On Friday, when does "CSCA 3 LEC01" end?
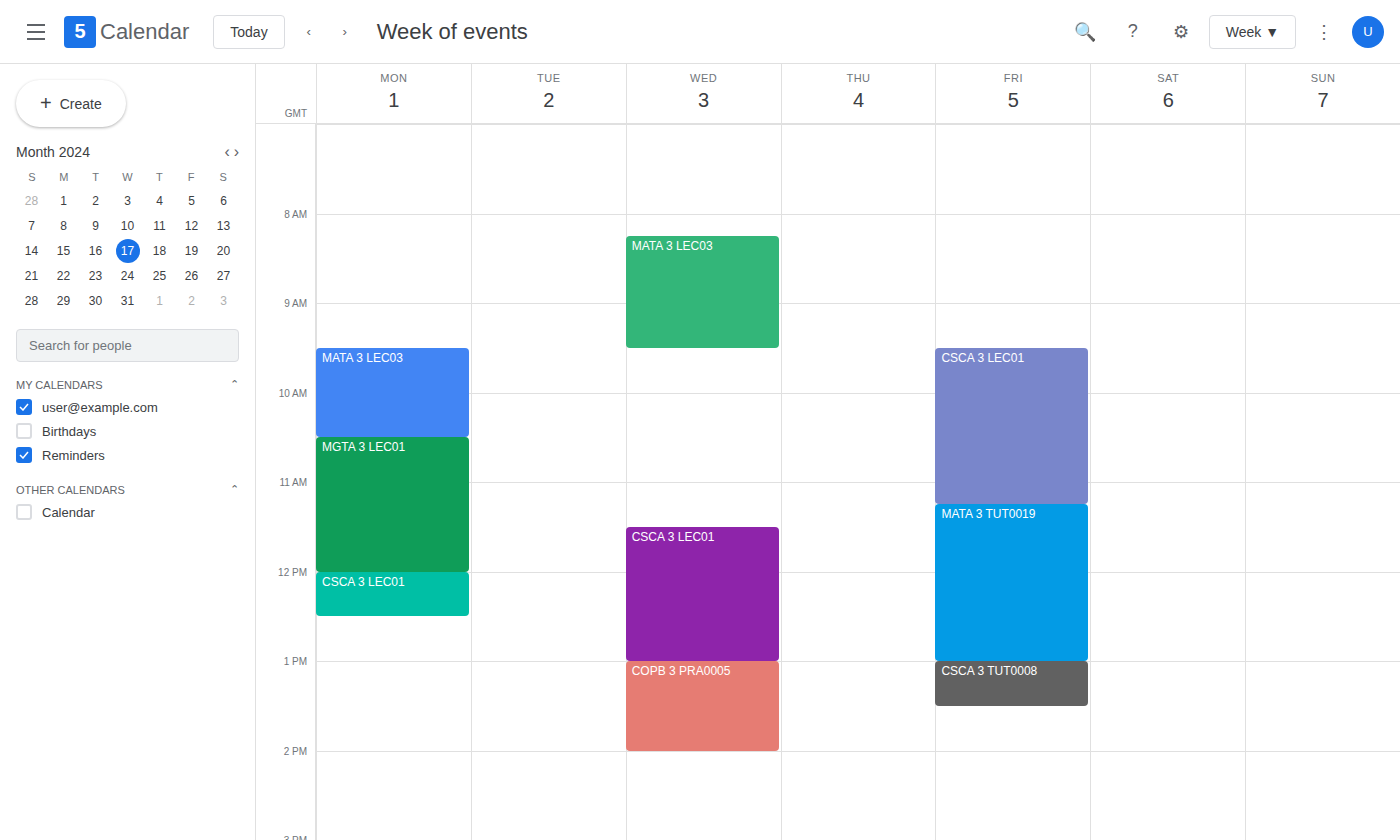
11:15 AM